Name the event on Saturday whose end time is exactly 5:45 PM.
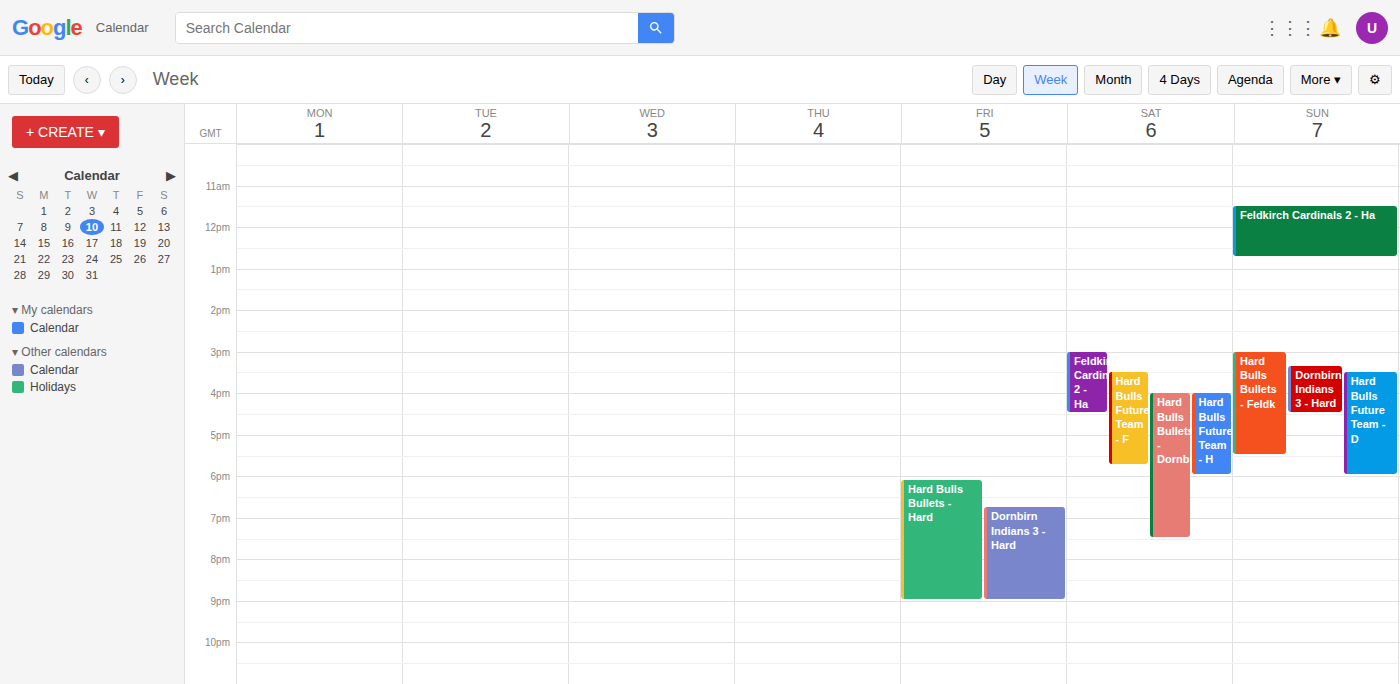
"Hard Bulls Future Team - F"